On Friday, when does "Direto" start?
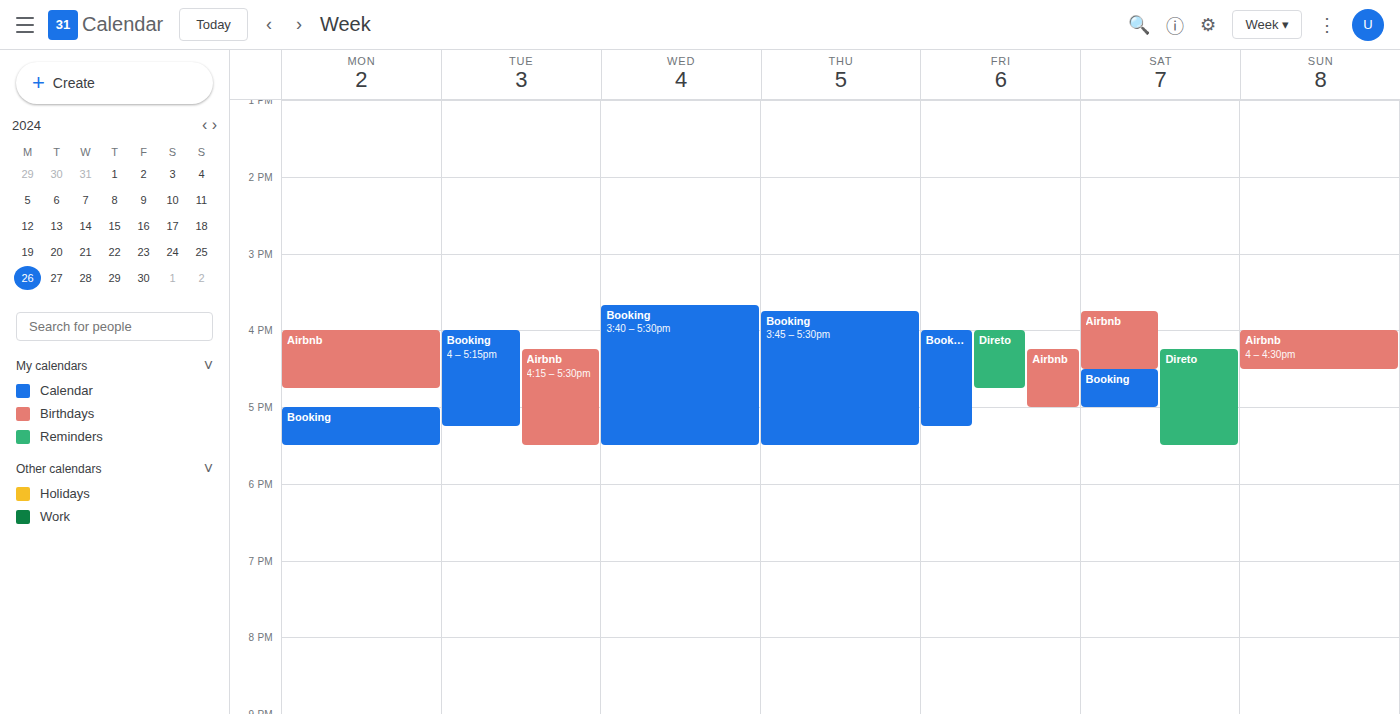
4:00 PM